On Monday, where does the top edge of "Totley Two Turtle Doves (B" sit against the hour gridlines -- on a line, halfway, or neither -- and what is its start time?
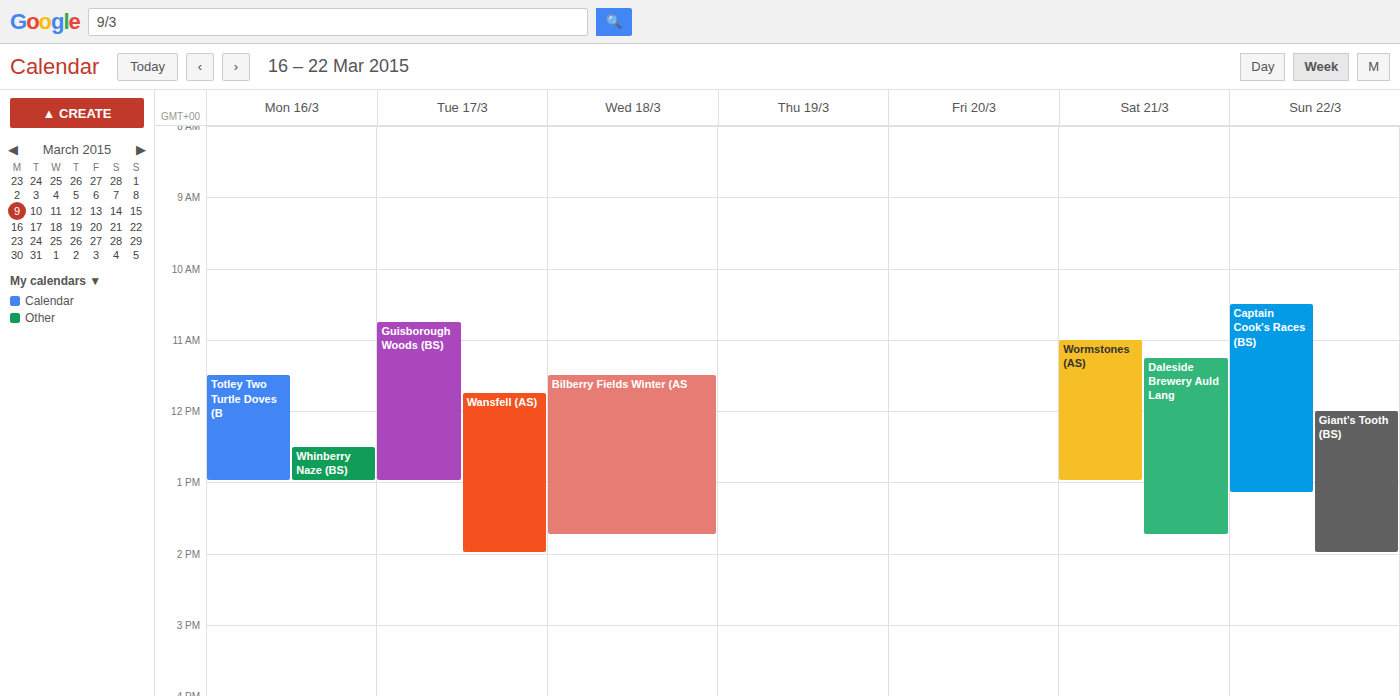
11:30 AM -- halfway between the 11 AM and 12 PM lines.